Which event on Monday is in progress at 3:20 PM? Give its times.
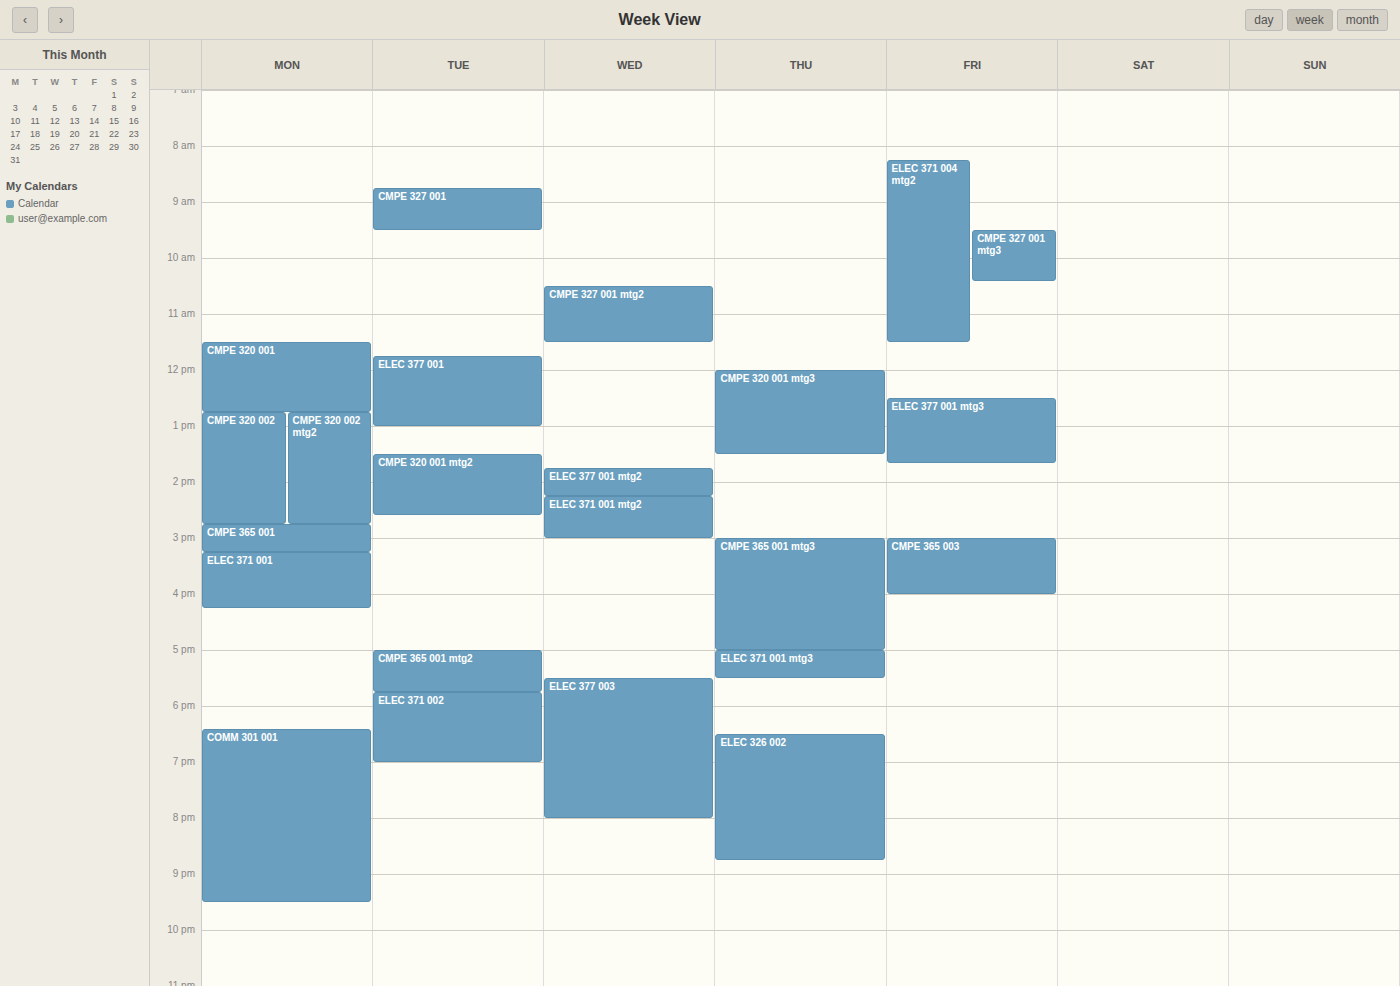
"ELEC 371 001", 3:15 PM to 4:15 PM